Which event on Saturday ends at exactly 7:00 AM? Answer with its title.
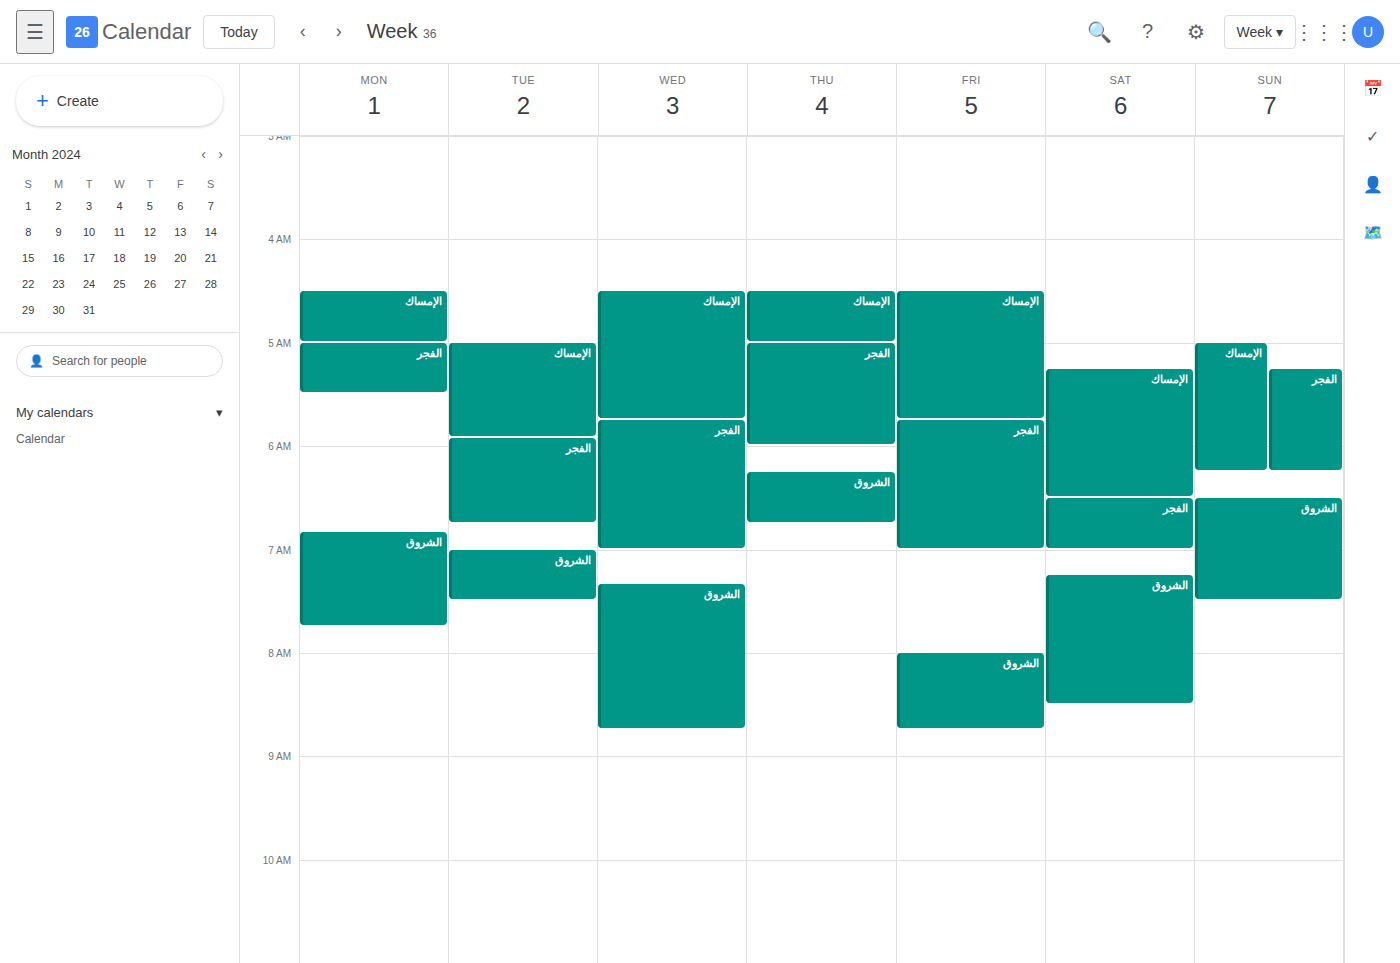
"الفجر"